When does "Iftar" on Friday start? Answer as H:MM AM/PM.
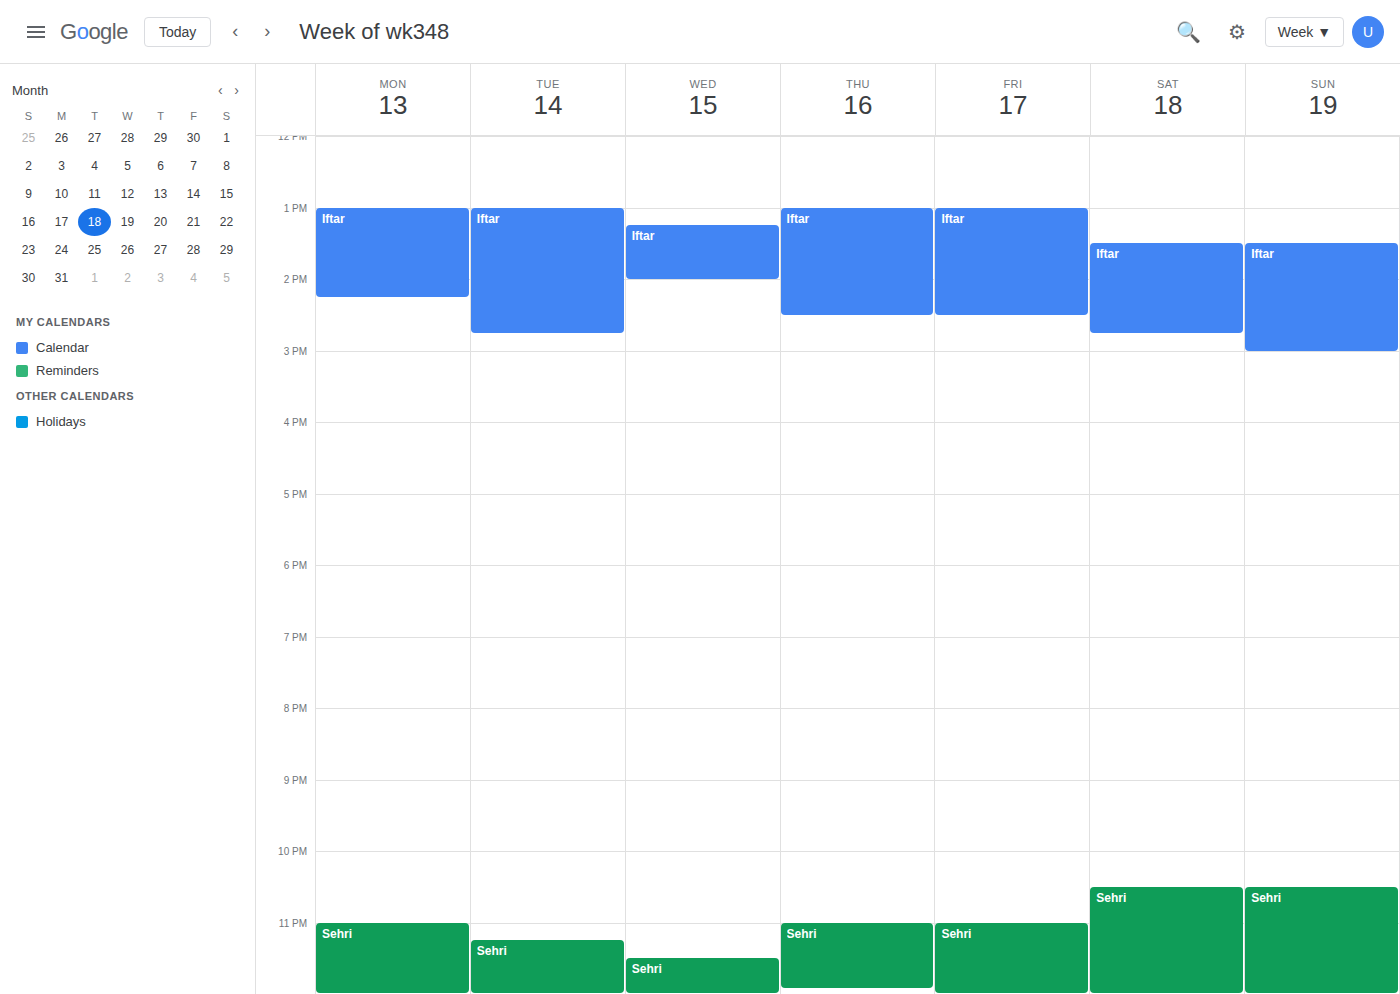
1:00 PM